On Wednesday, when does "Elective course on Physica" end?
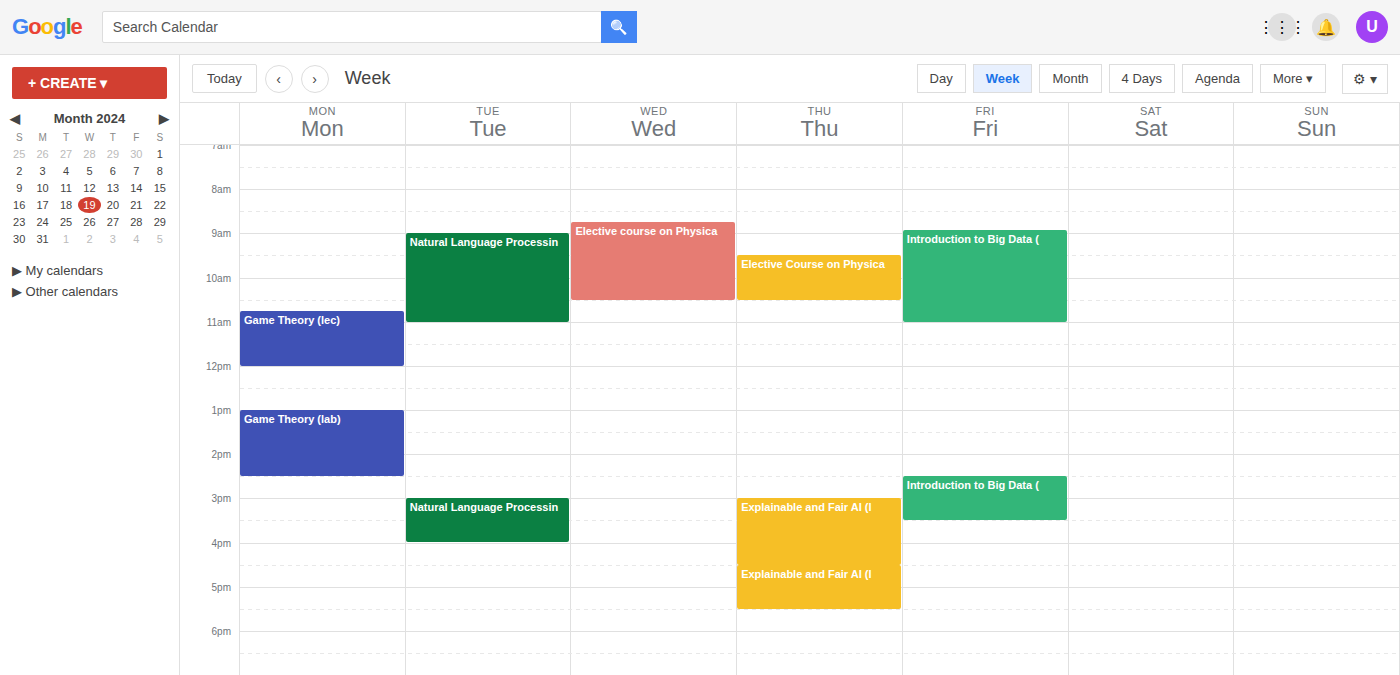
10:30 AM